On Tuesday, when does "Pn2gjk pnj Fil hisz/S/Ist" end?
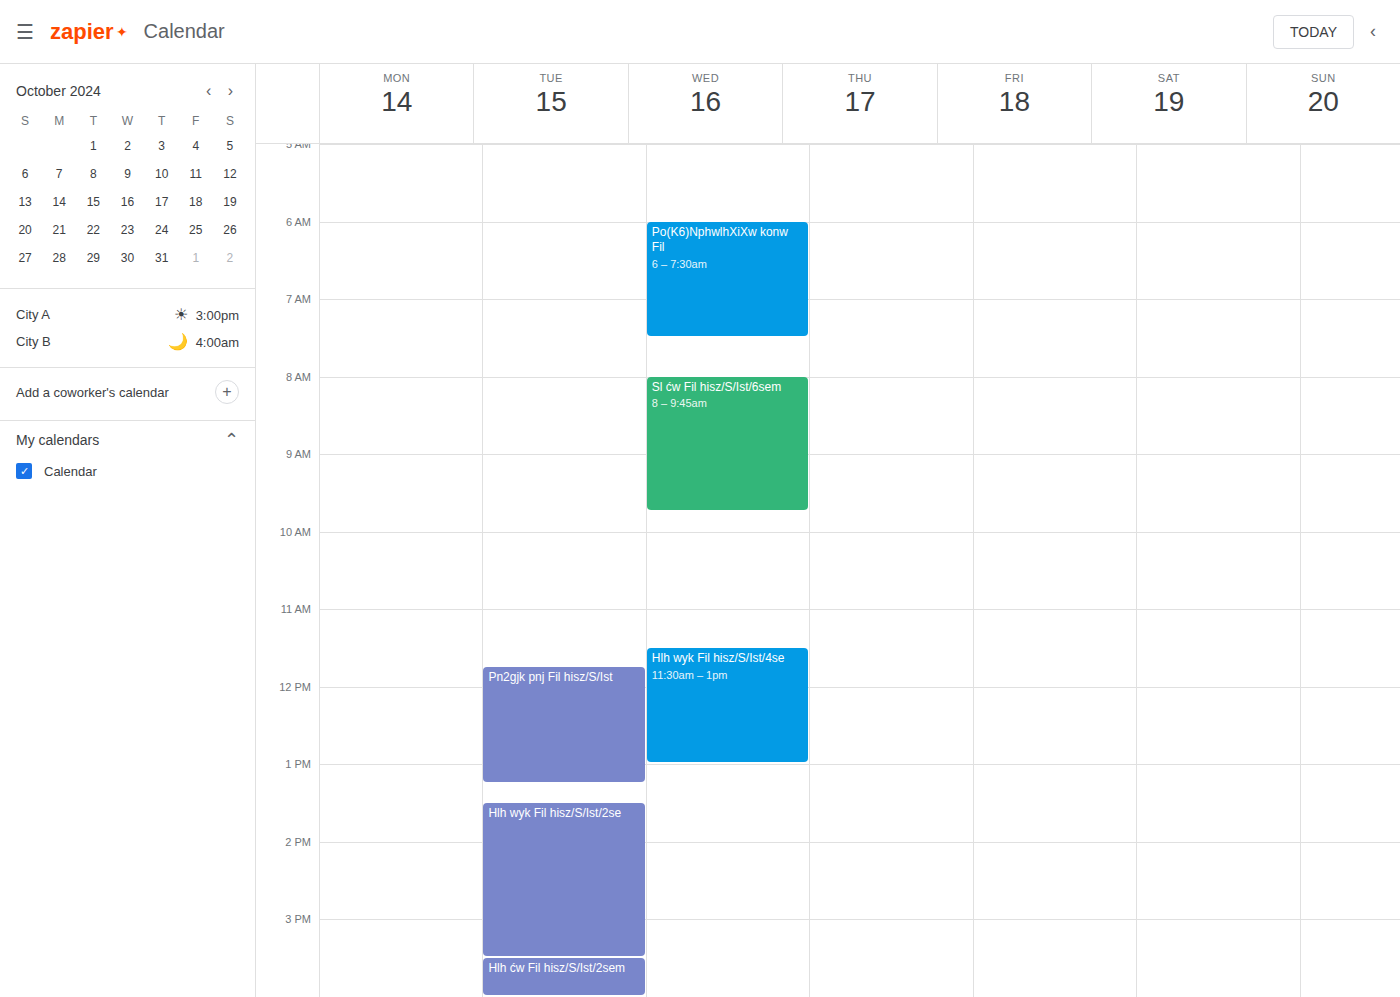
13:15